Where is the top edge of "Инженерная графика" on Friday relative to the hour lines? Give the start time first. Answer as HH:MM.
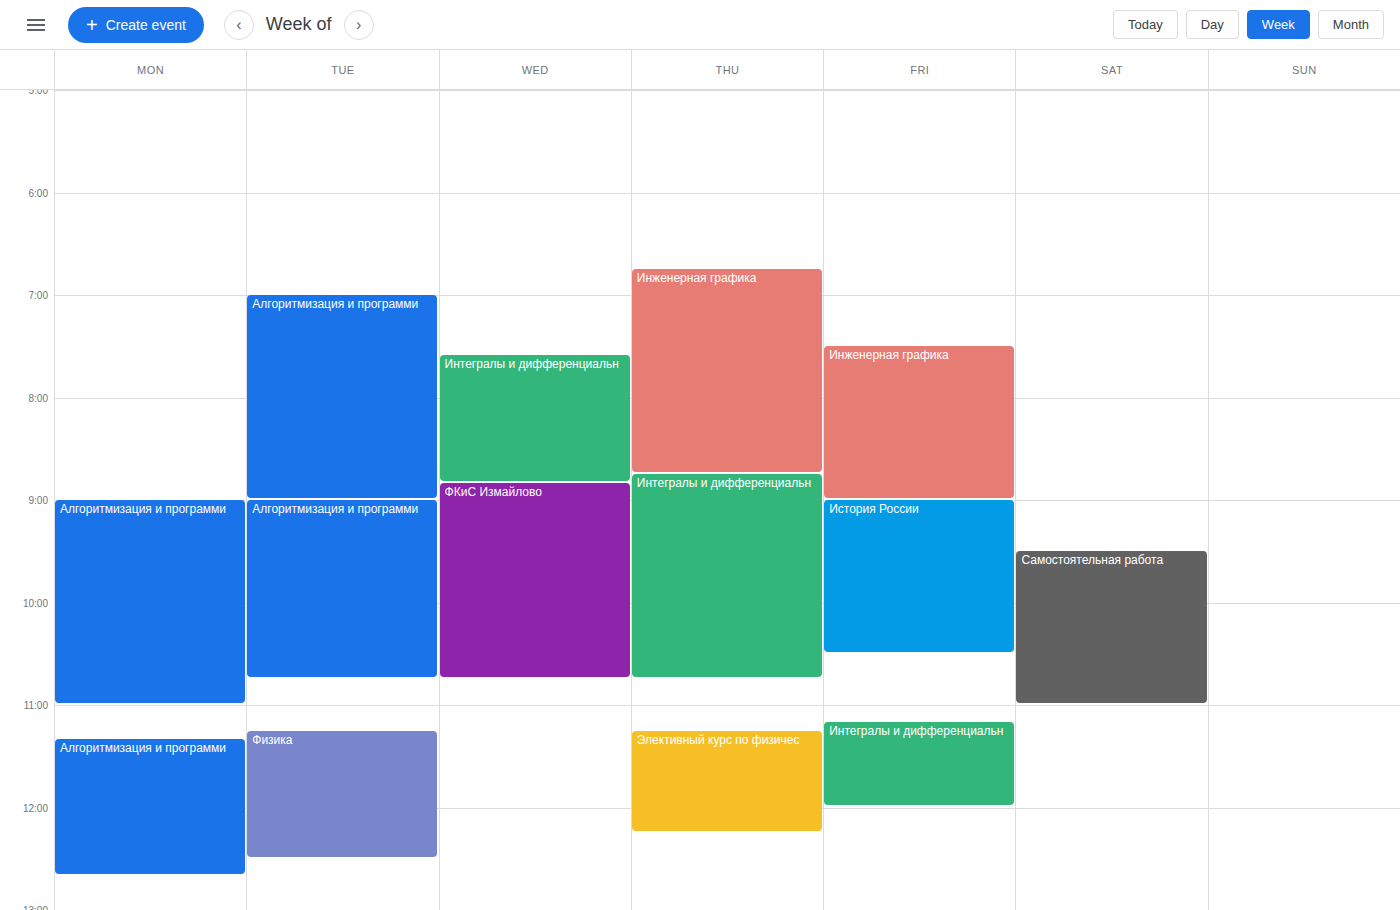
07:30 -- halfway between the 07:00 and 08:00 lines.